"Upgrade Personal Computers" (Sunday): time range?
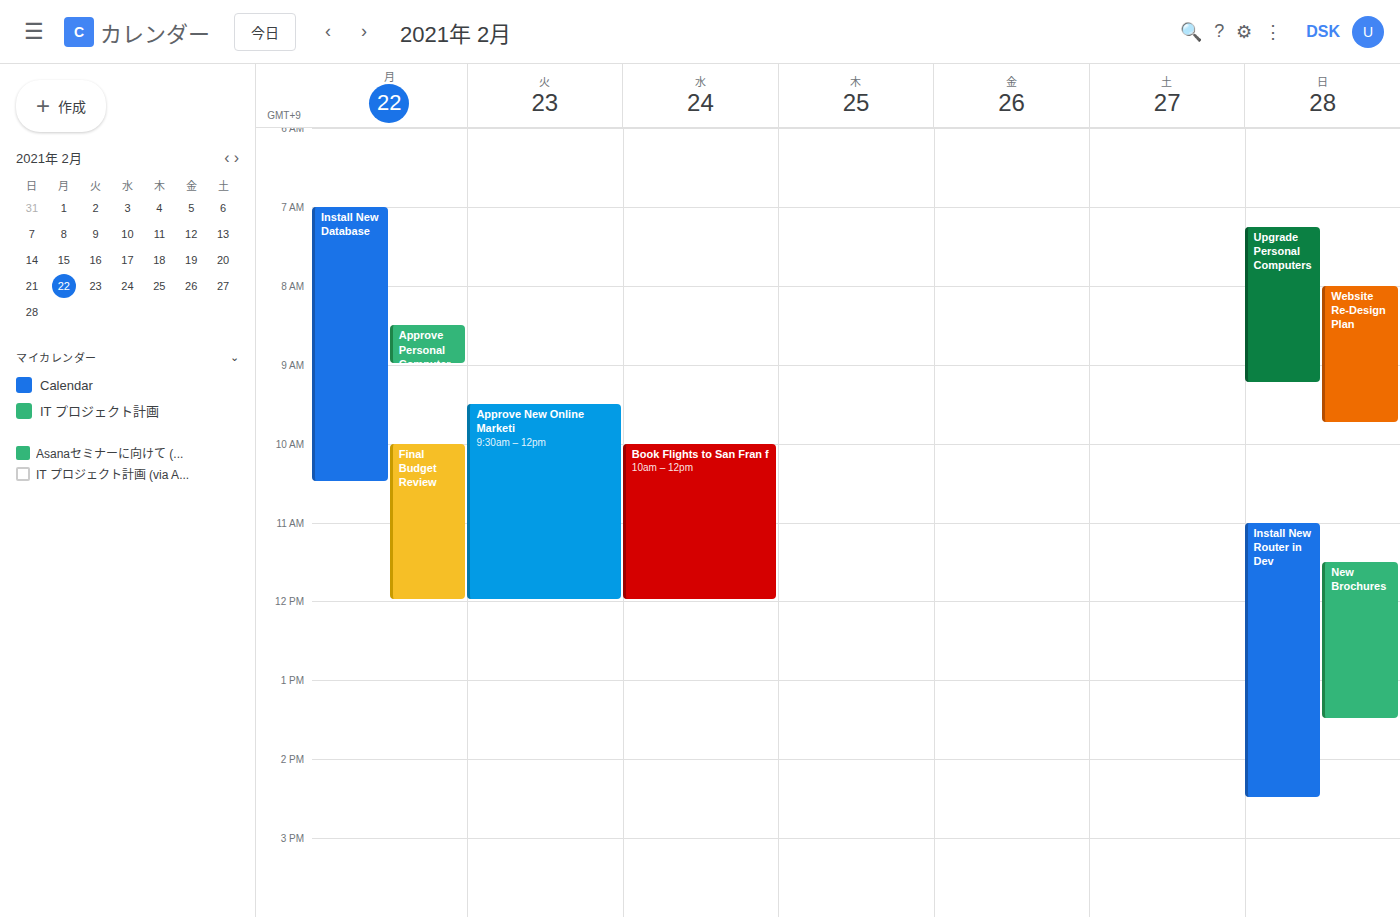
07:15 to 09:15